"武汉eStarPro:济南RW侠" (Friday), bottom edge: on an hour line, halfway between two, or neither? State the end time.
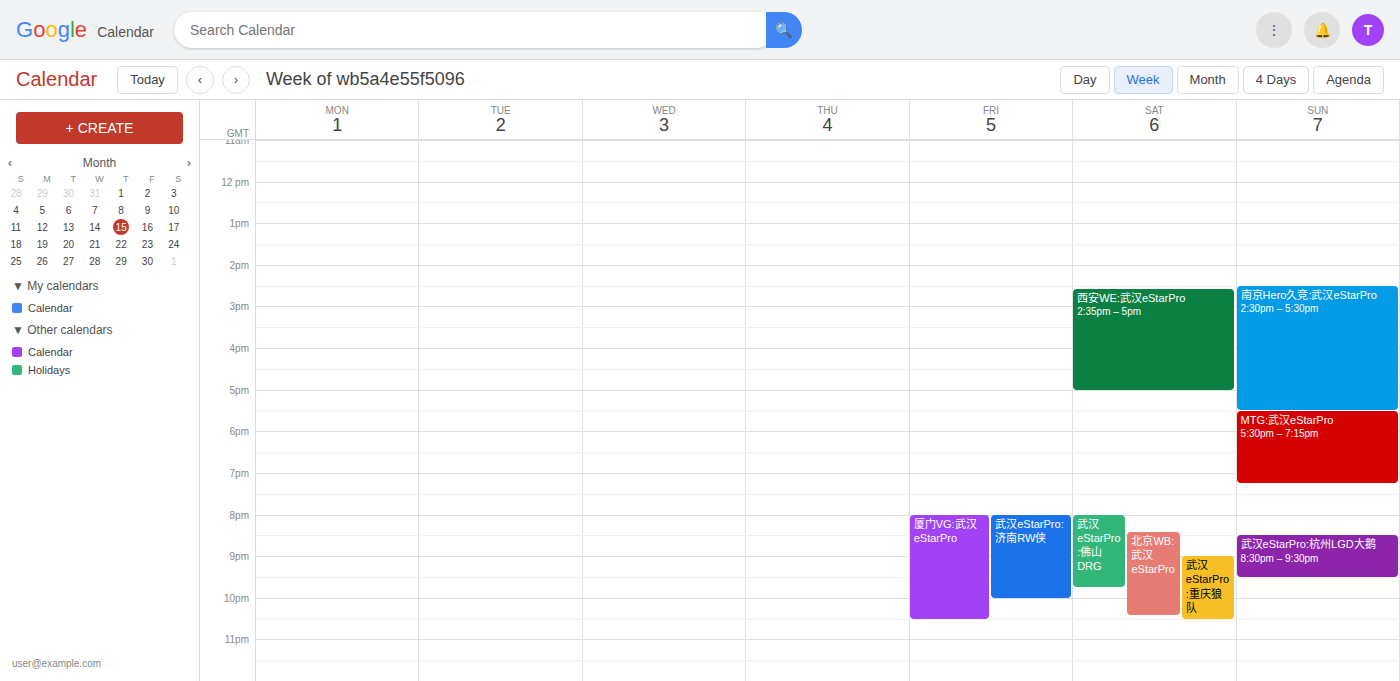
10:00 PM -- exactly on the 10 PM line.